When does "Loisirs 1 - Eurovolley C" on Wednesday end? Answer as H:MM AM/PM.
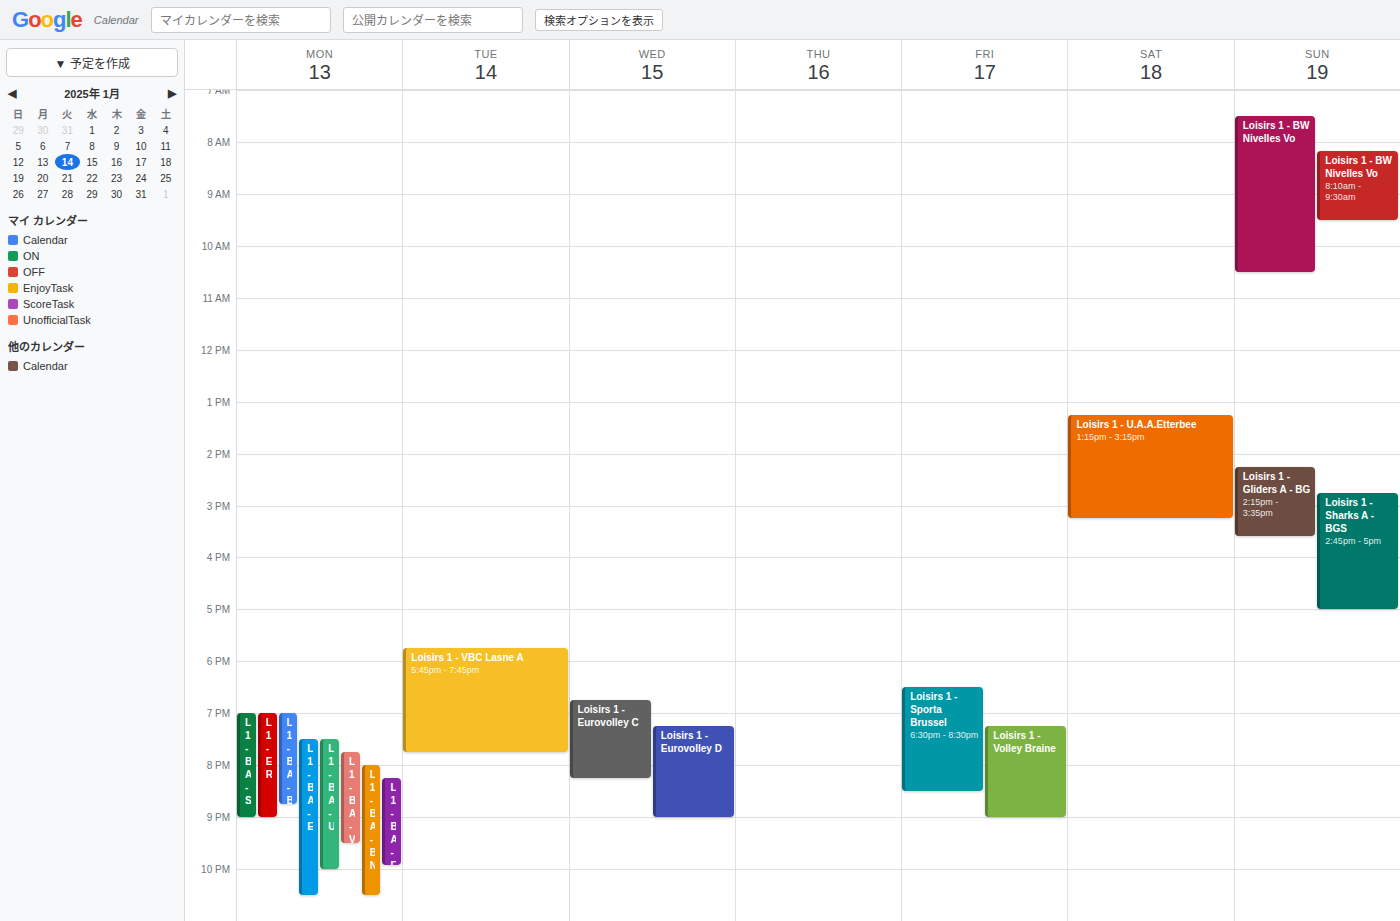
8:15 PM